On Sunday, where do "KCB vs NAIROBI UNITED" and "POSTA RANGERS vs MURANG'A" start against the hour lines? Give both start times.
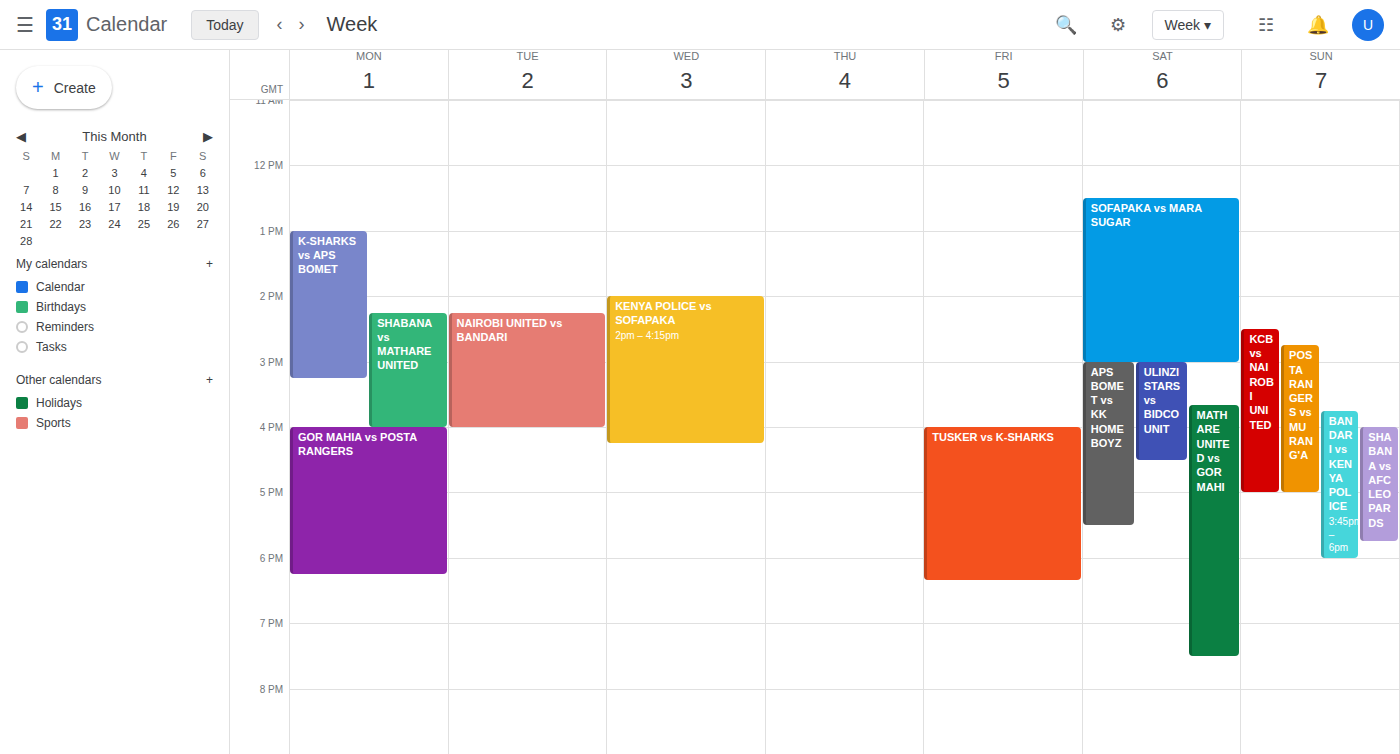
"KCB vs NAIROBI UNITED": 2:30 PM, halfway between the 2 PM and 3 PM lines. "POSTA RANGERS vs MURANG'A": 2:45 PM, neither: three quarters of the way from the 2 PM line to the 3 PM line.